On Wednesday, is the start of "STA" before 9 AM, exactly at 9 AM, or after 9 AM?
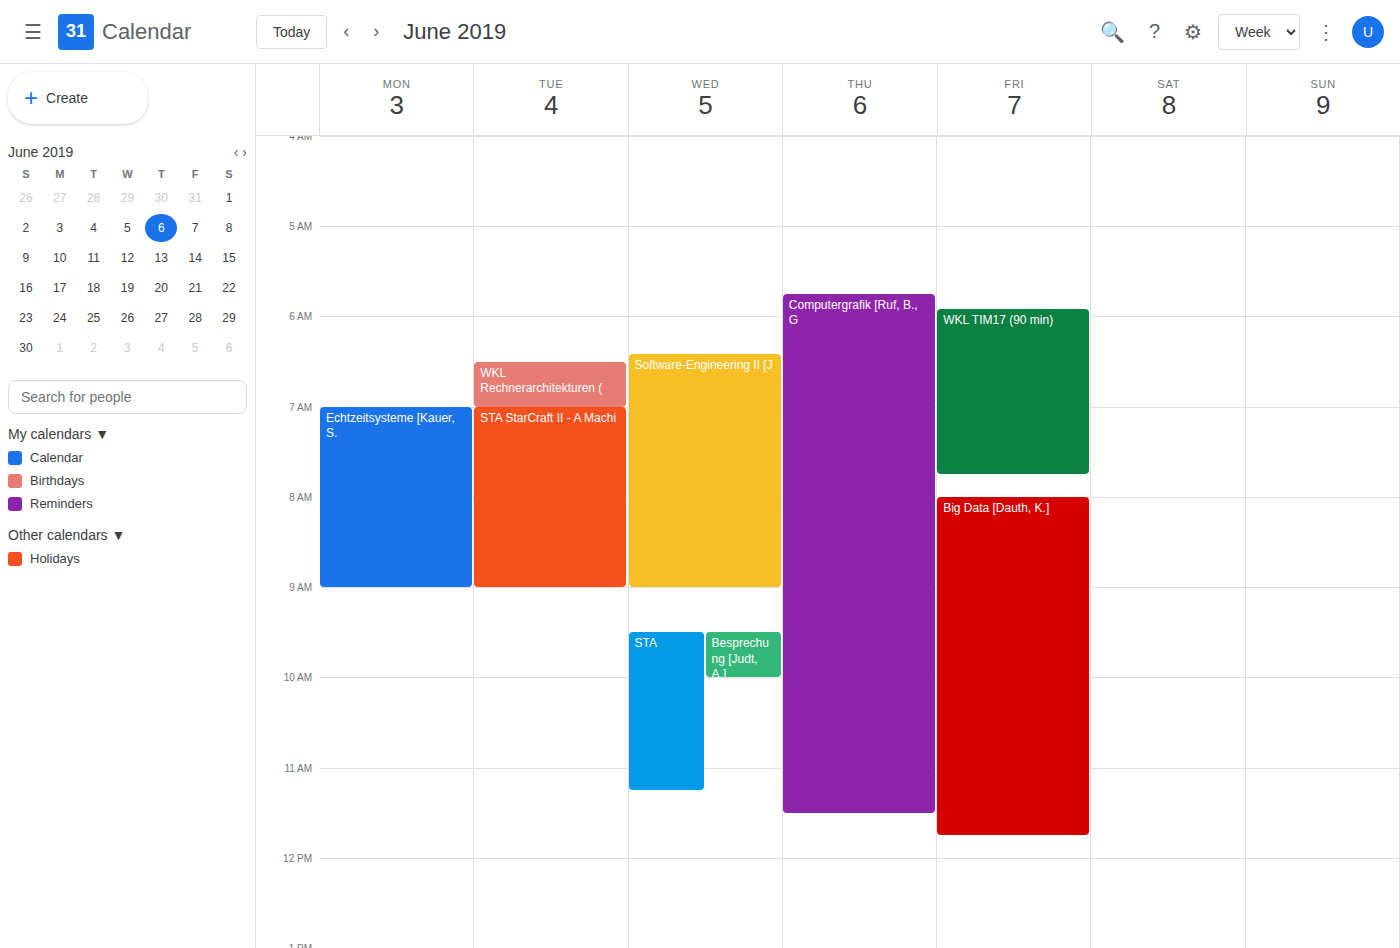
9:30 AM -- after 9 AM, 30 minutes below the 9 AM line.